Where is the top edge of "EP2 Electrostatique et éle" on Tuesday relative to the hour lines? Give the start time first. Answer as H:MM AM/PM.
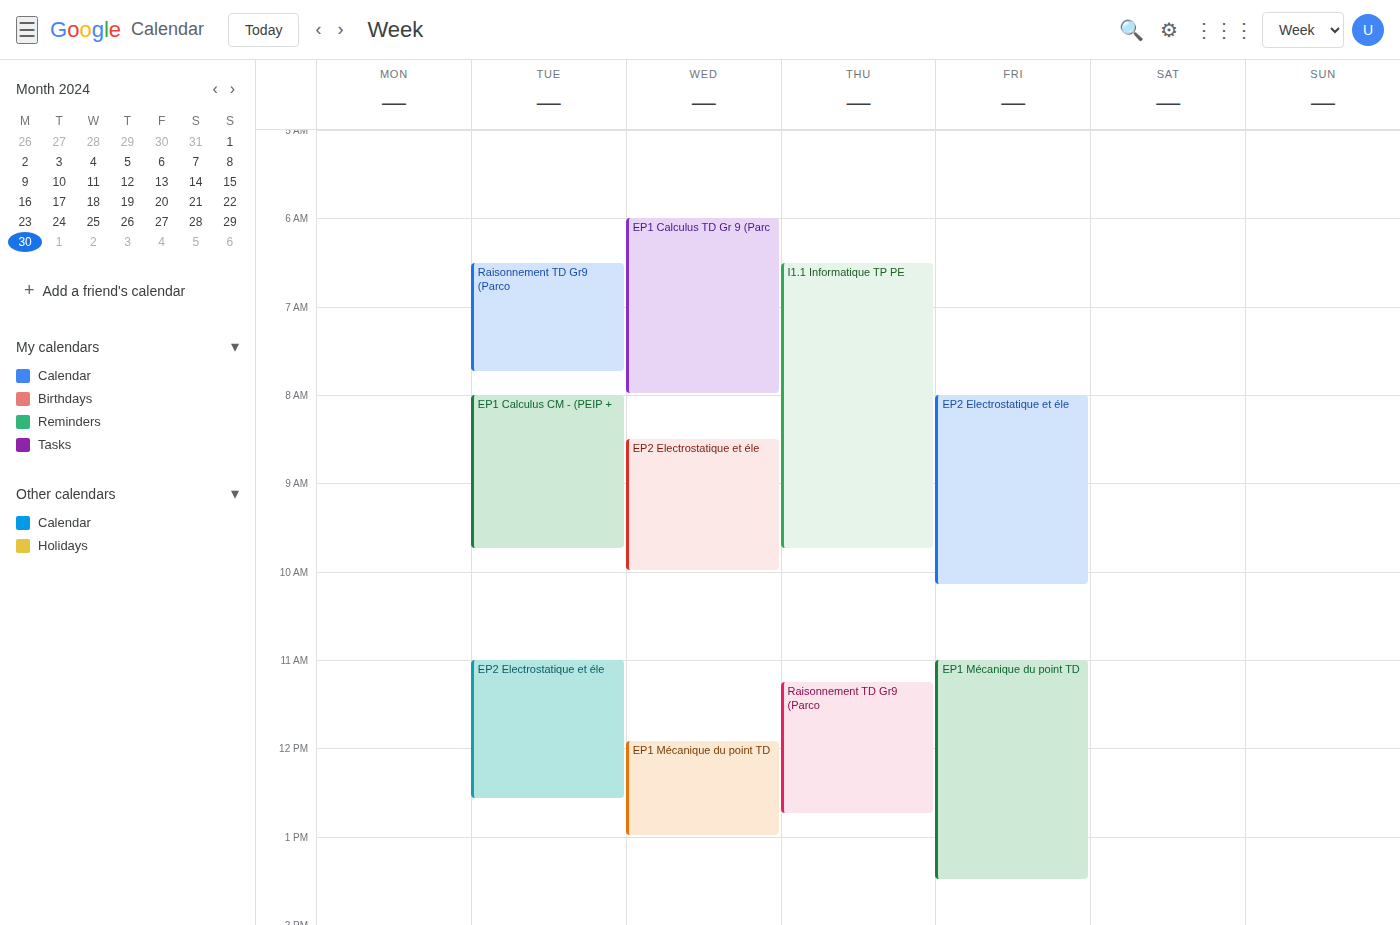
11:00 AM -- exactly on the 11 AM line.